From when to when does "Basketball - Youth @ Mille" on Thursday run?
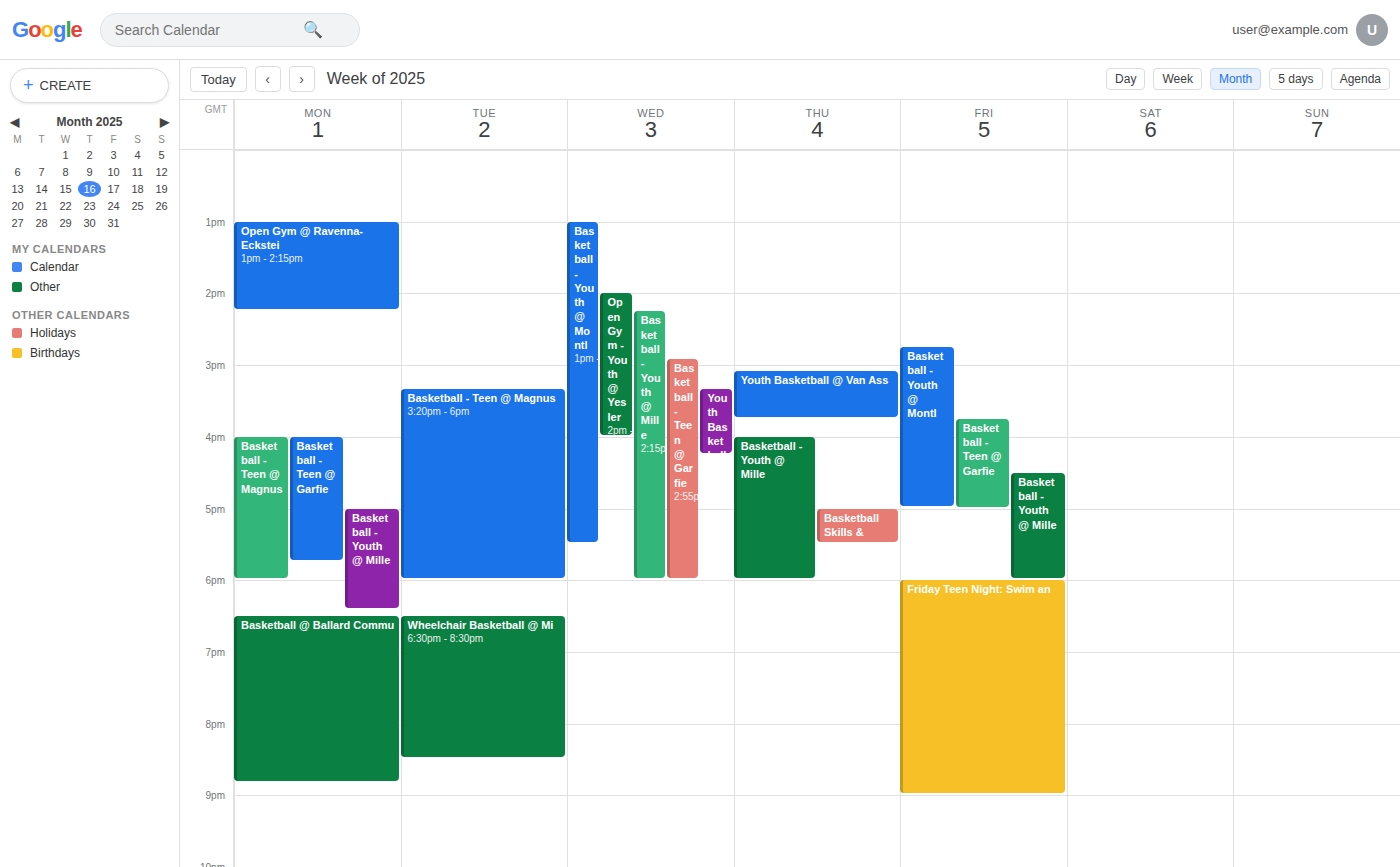
4:00 PM to 6:00 PM